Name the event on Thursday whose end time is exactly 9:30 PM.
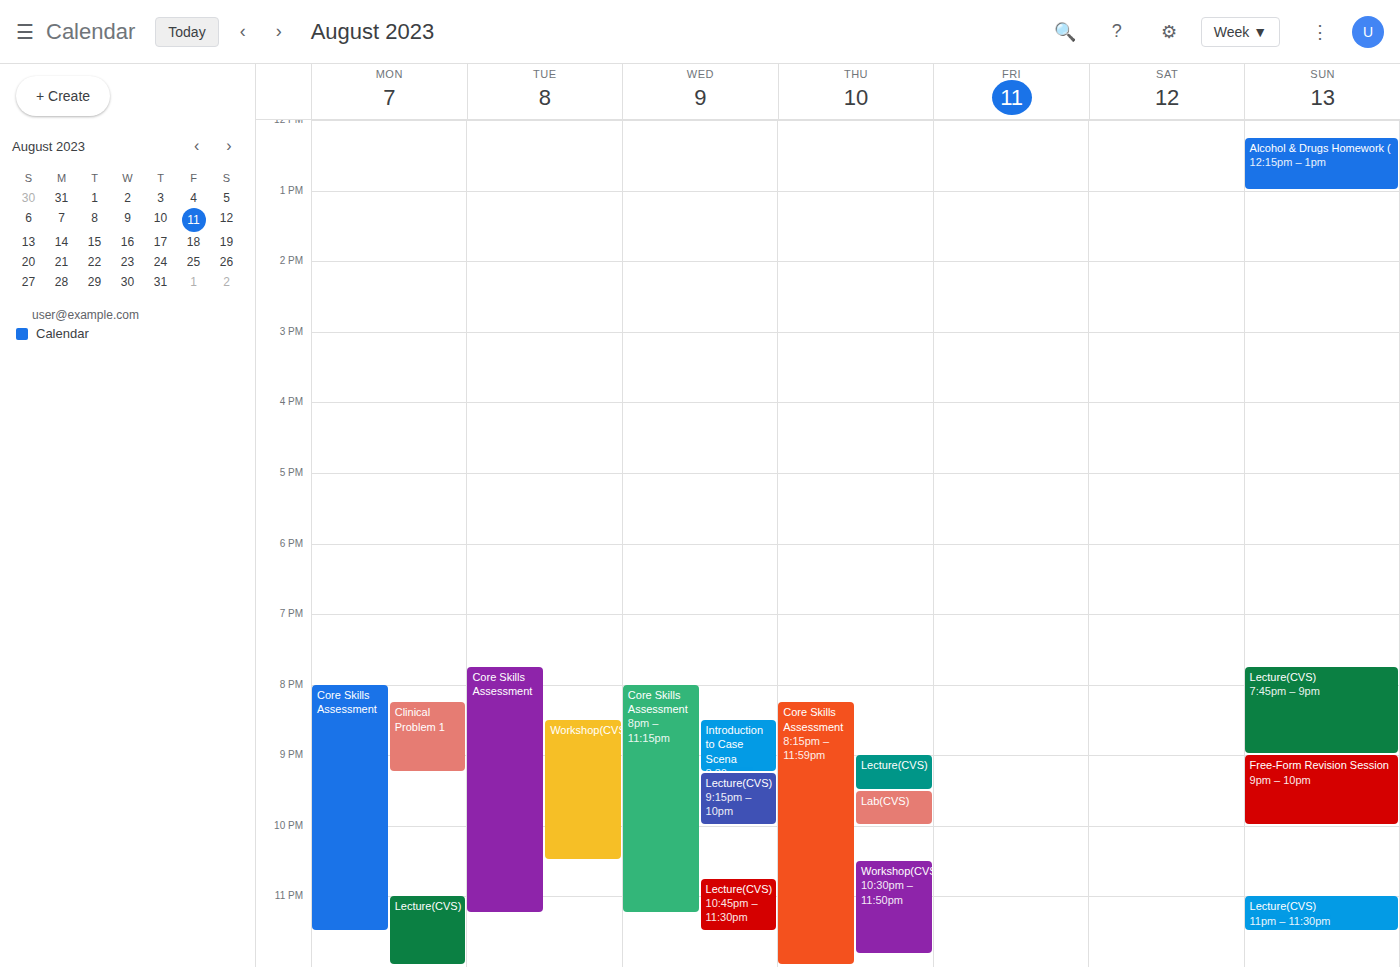
"Lecture(CVS)"